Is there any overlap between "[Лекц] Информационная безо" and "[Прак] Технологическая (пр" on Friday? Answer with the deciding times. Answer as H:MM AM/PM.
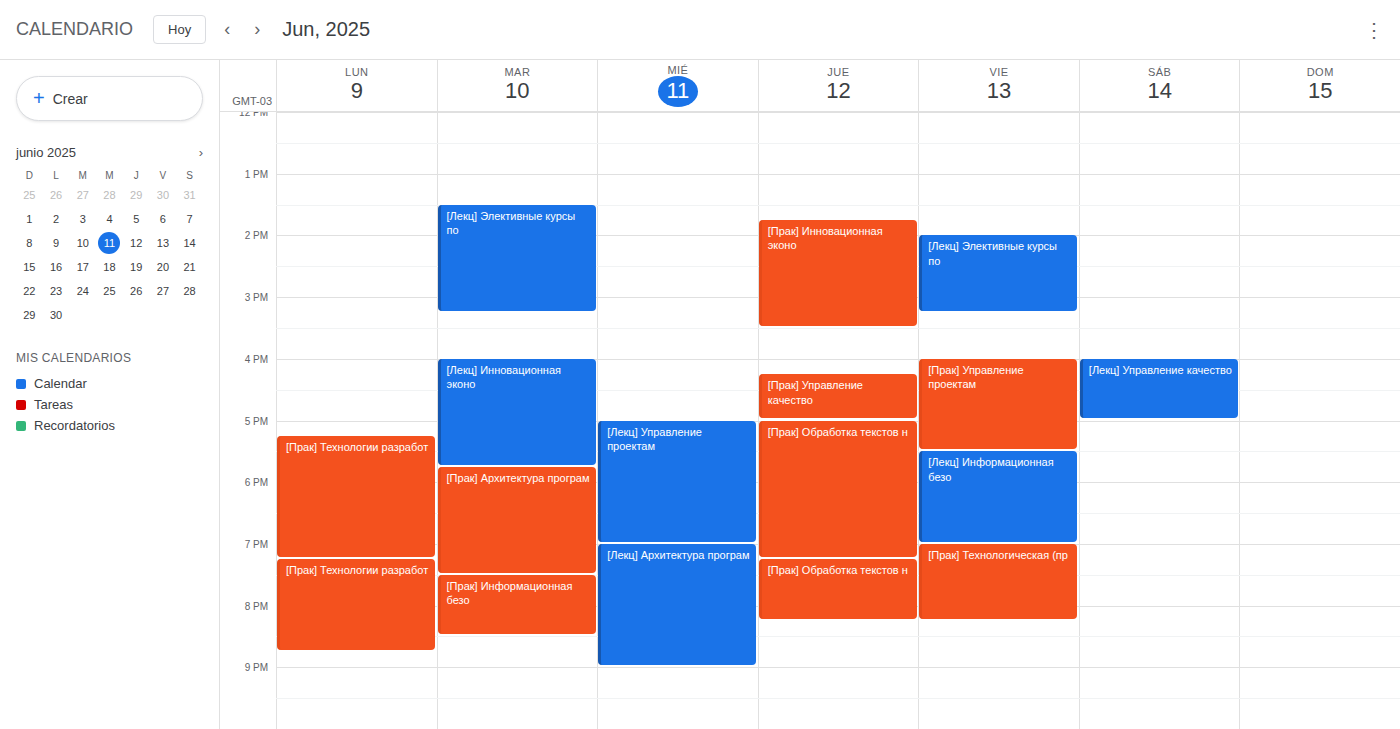
"[Лекц] Информационная безо" ends at 7:00 PM, exactly when "[Прак] Технологическая (пр" starts -- they touch but do not overlap.